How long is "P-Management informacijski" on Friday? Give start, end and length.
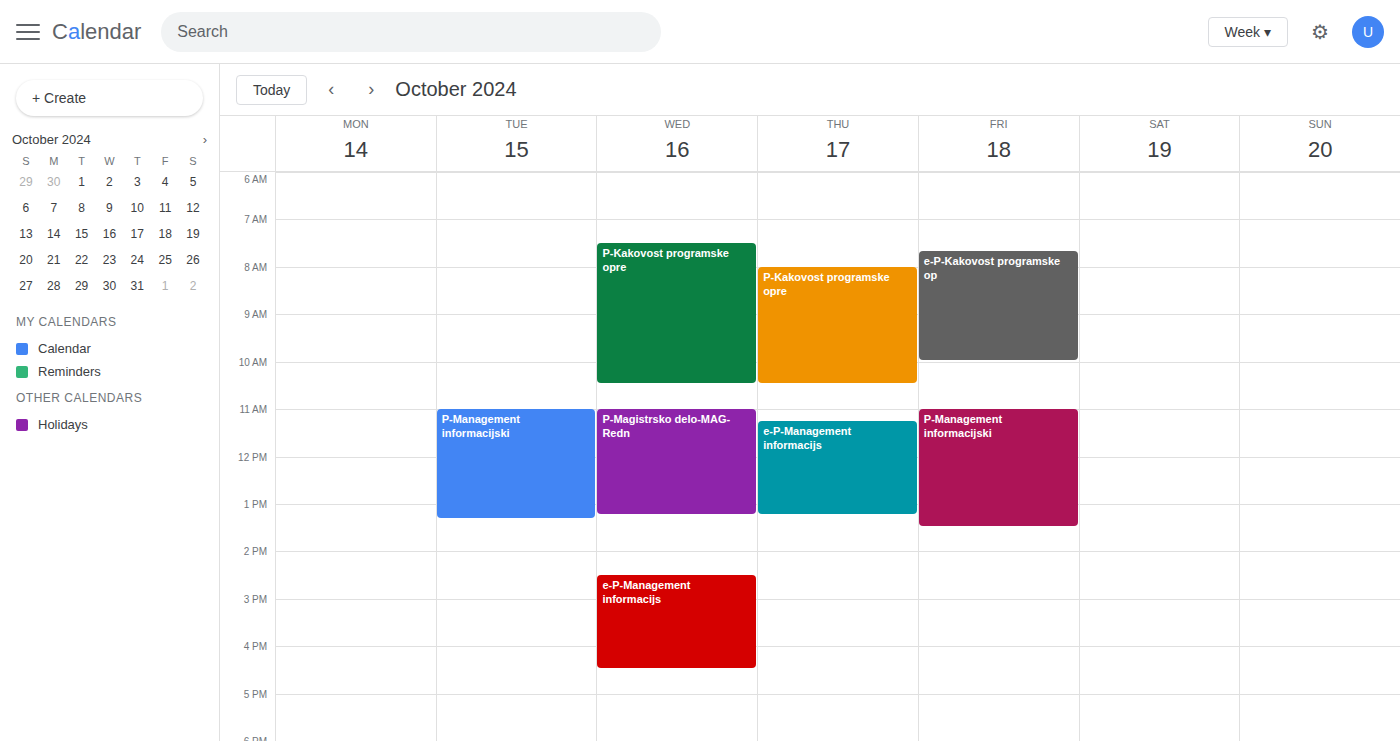
11:00 AM to 1:30 PM, 2 hours 30 minutes